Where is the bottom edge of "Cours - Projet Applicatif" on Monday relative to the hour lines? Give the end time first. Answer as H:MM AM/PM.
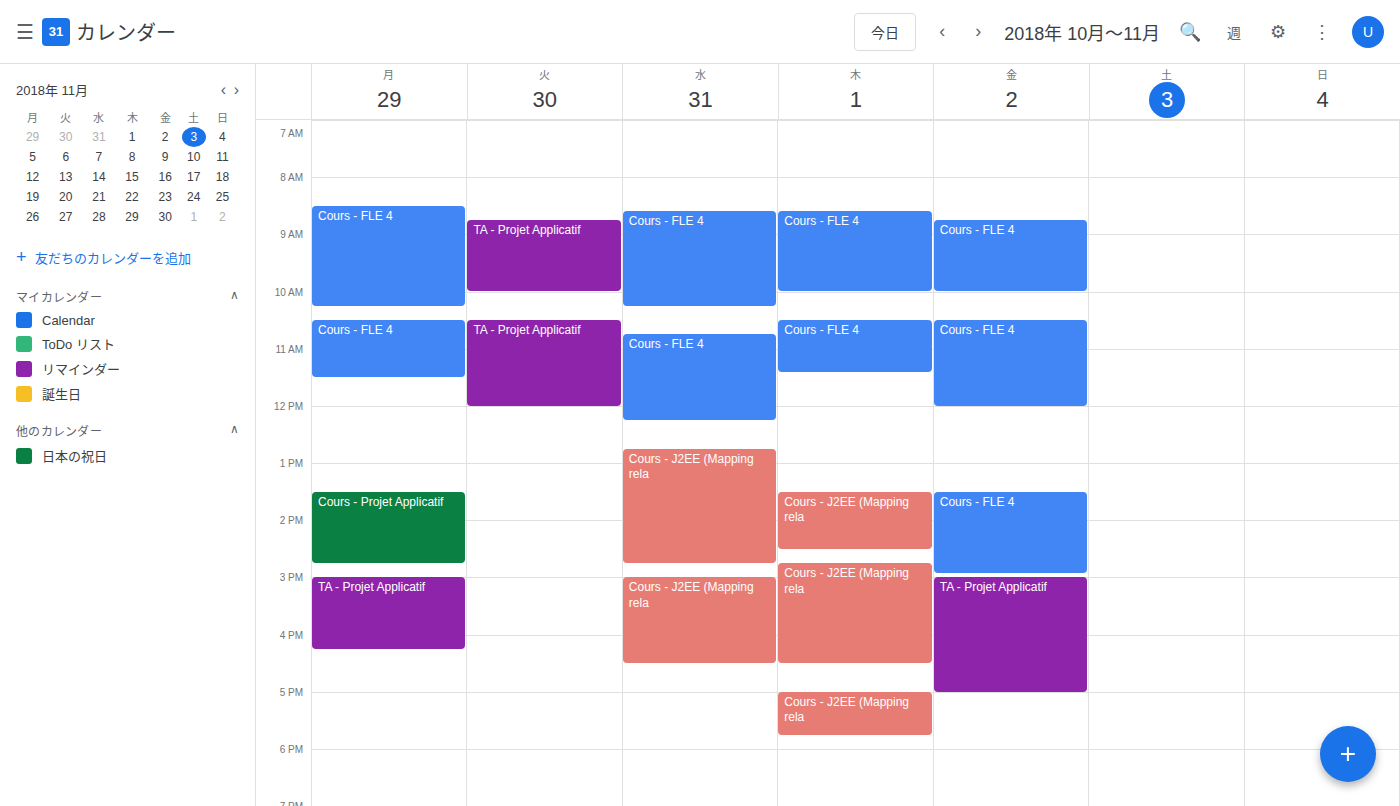
2:45 PM -- neither: three quarters of the way from the 2 PM line to the 3 PM line.